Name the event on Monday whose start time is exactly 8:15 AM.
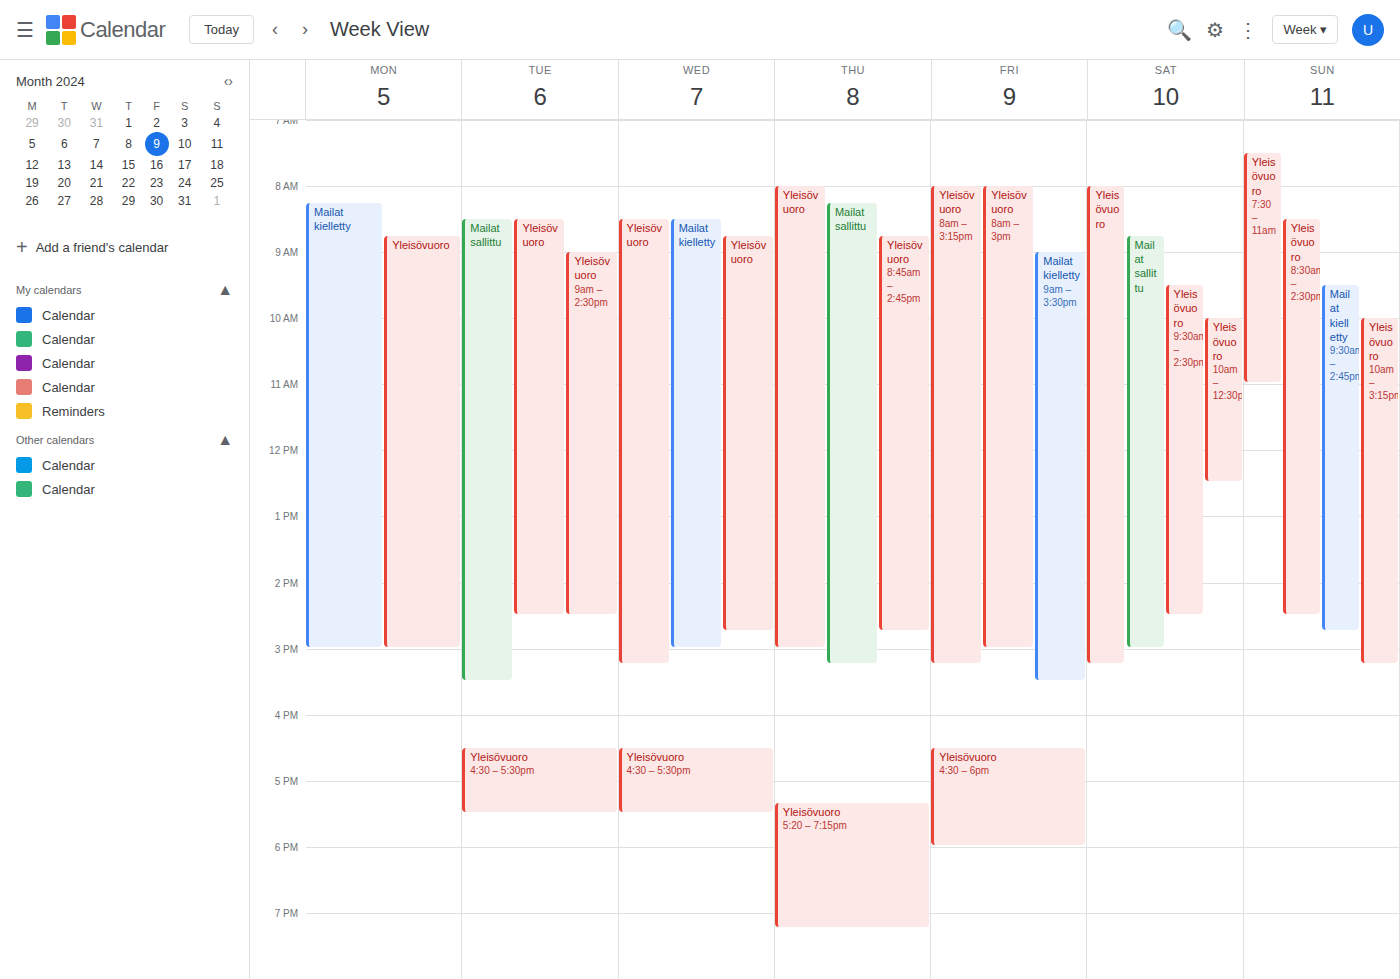
"Mailat kielletty"